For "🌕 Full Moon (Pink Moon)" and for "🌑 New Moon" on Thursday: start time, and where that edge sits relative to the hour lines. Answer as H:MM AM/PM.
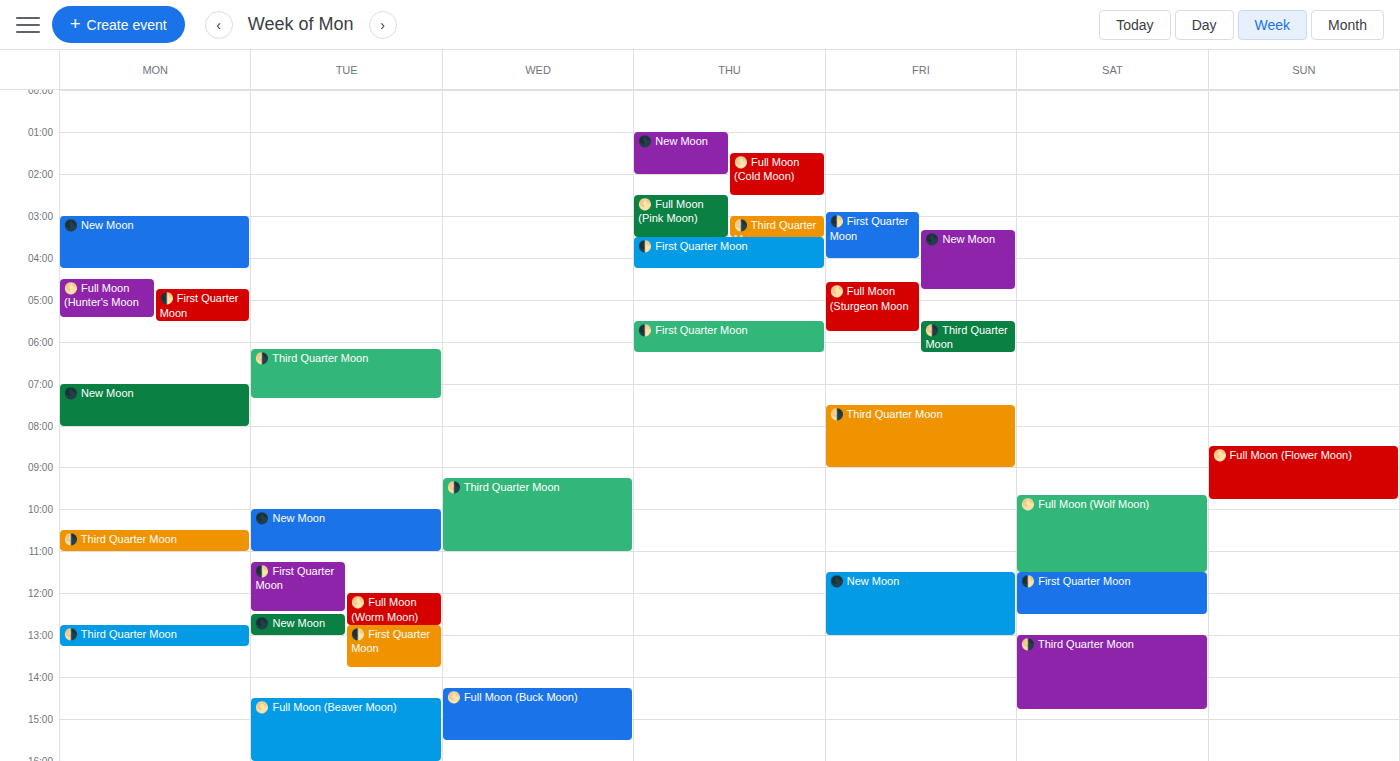
"🌕 Full Moon (Pink Moon)": 2:30 AM, halfway between the 2 AM and 3 AM lines. "🌑 New Moon": 1:00 AM, exactly on the 1 AM line.